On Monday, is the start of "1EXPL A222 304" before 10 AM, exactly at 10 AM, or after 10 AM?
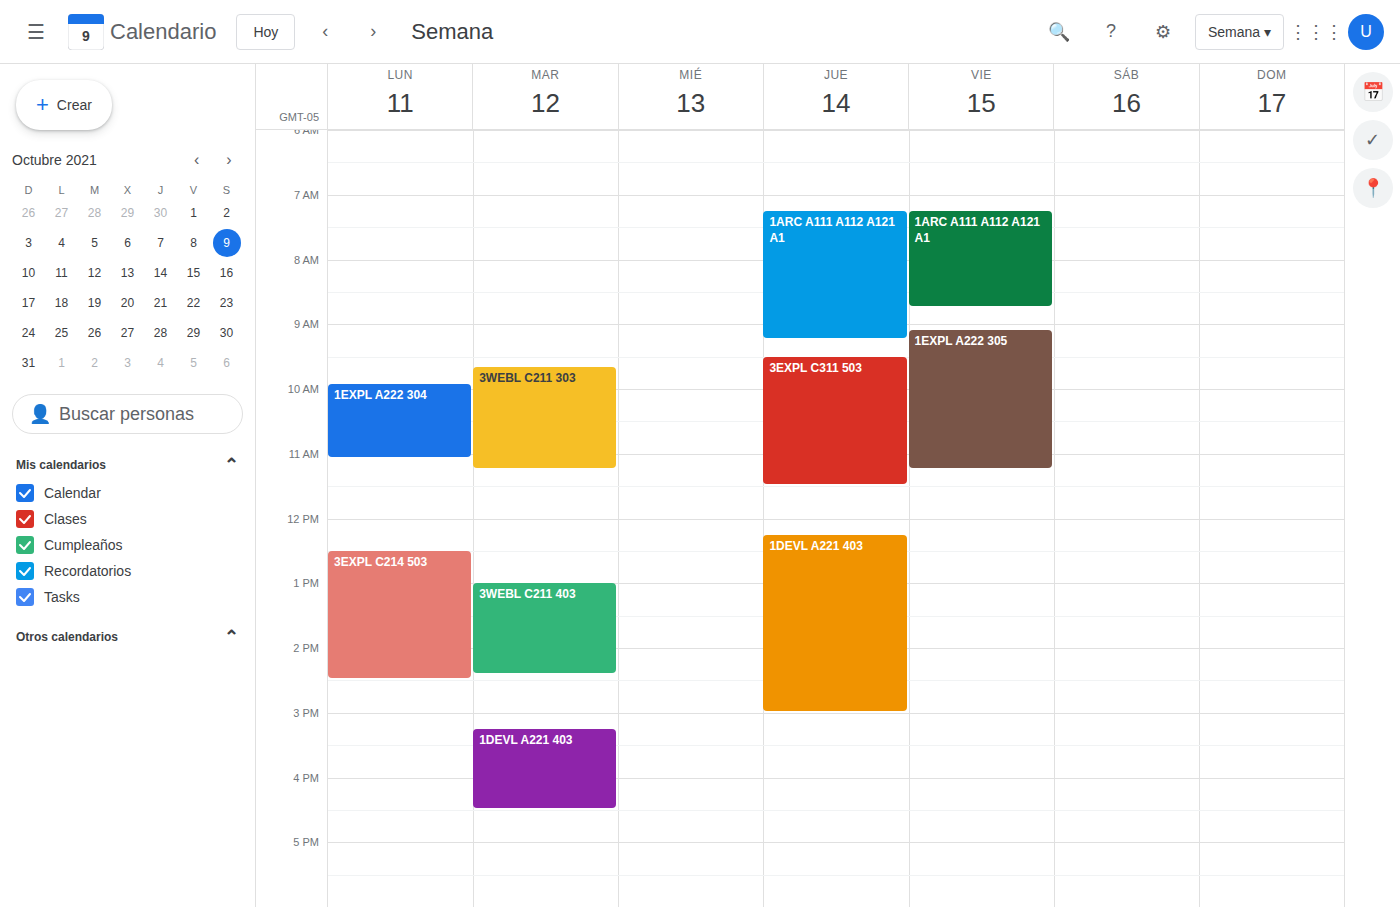
9:55 AM -- before 10 AM, 5 minutes above the 10 AM line.